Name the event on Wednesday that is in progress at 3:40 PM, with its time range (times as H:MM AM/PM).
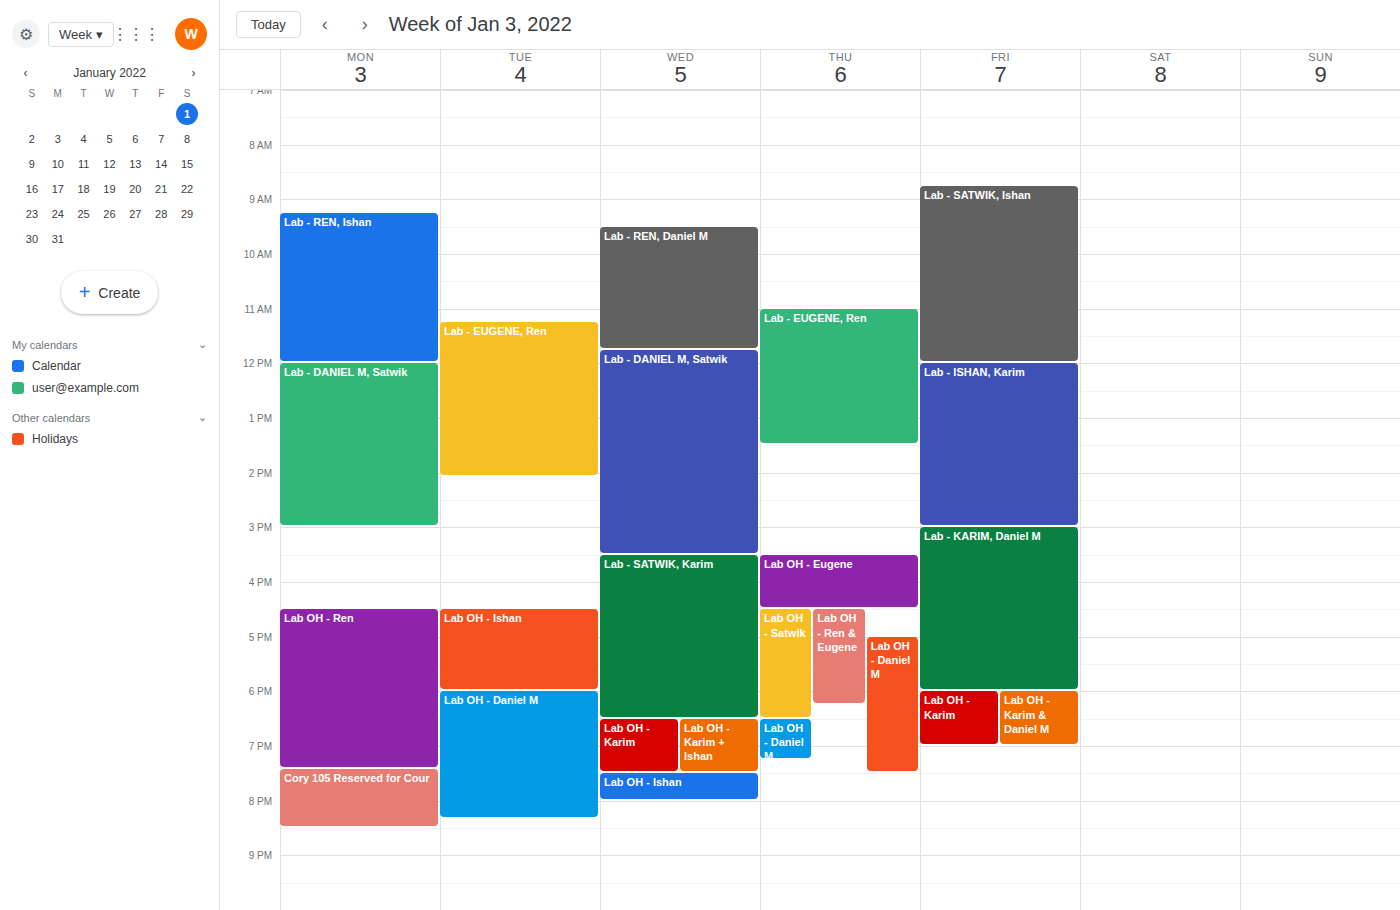
"Lab - SATWIK, Karim", 3:30 PM to 6:30 PM